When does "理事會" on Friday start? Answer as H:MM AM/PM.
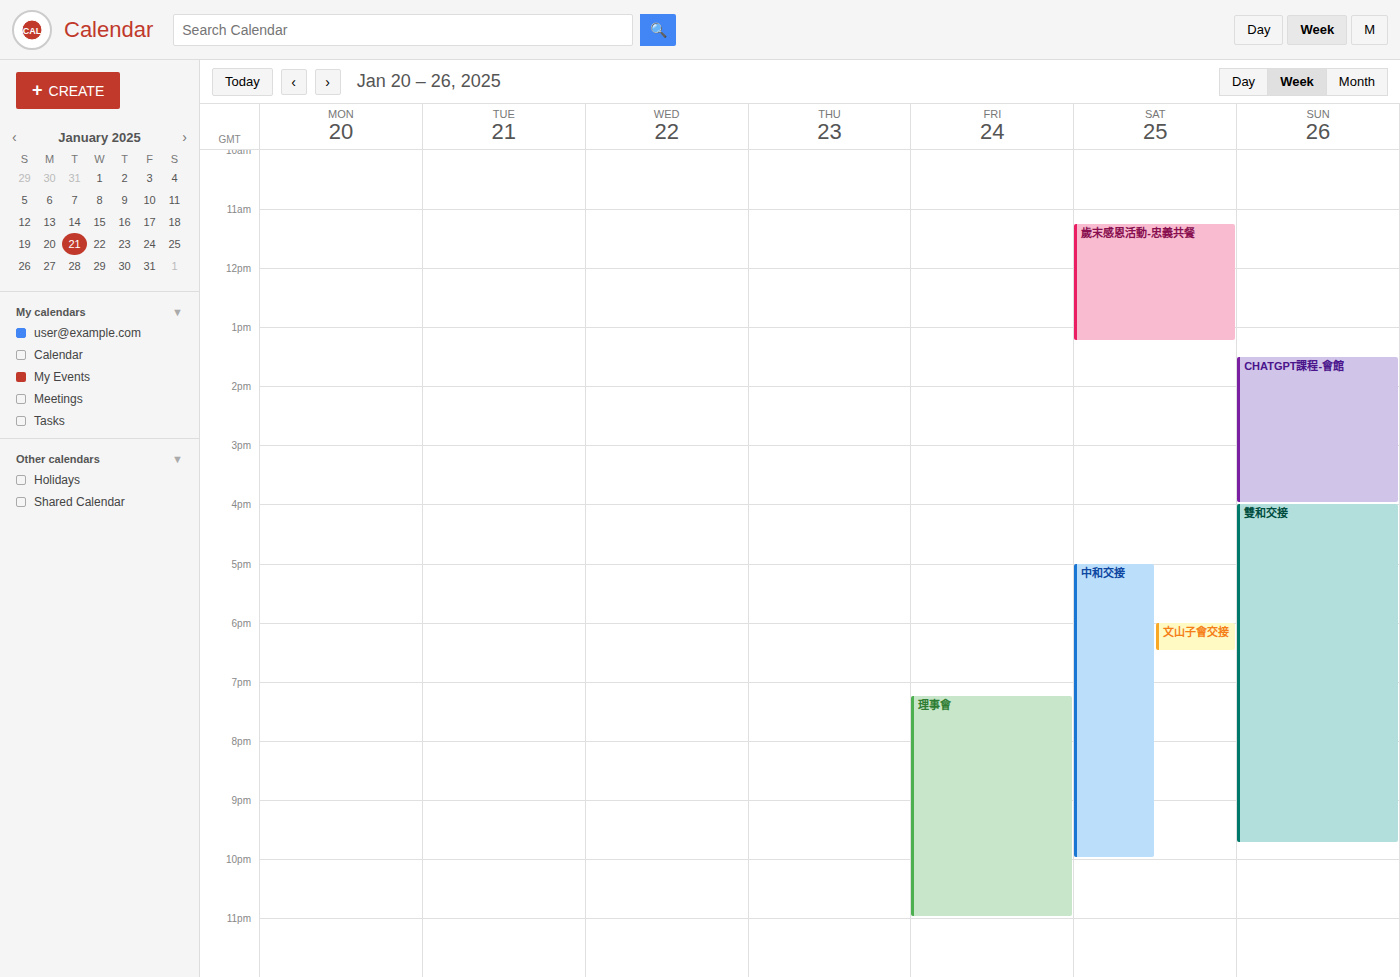
7:15 PM